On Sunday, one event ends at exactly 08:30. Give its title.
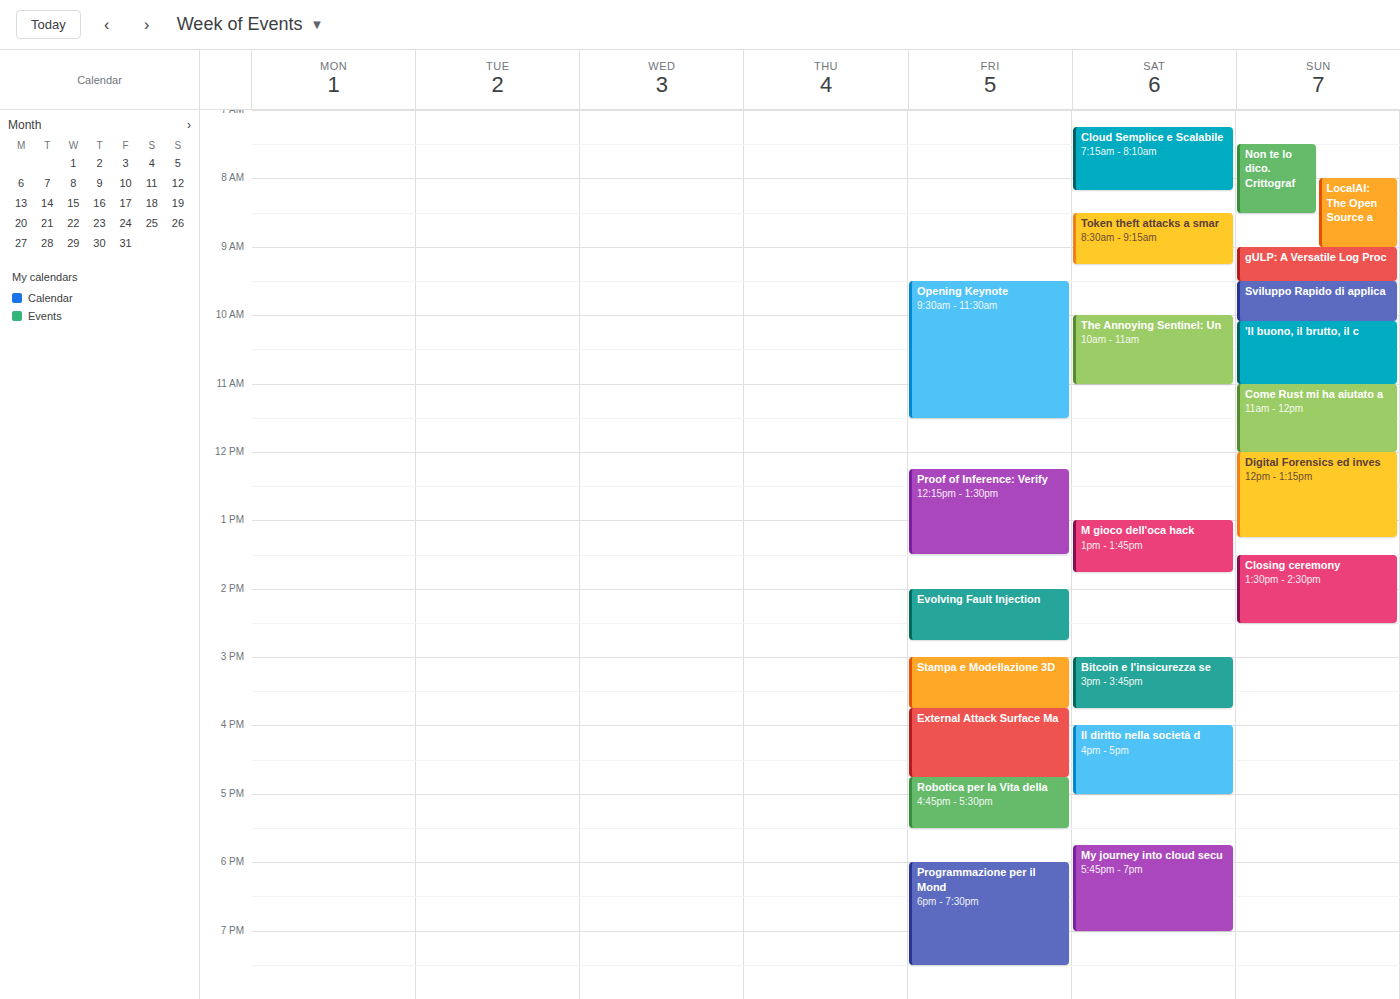
"Non te lo dico. Crittograf"